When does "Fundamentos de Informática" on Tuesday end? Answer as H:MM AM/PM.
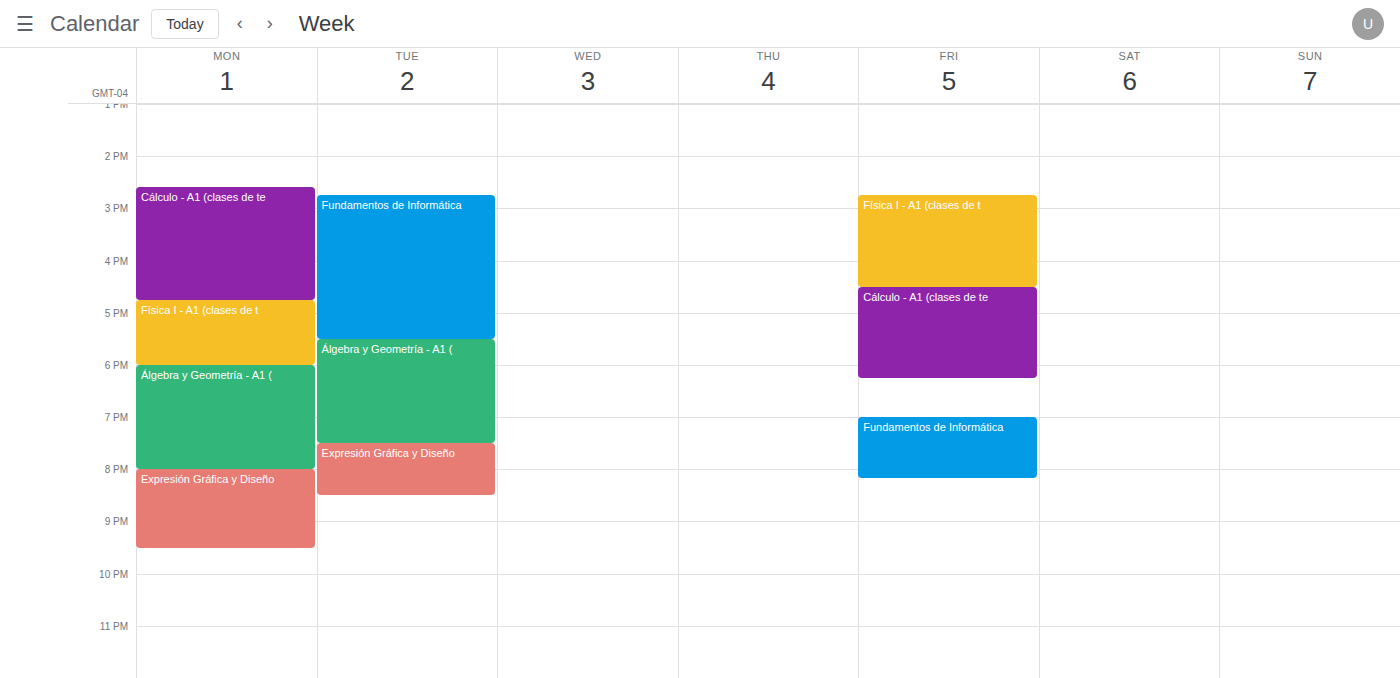
5:30 PM